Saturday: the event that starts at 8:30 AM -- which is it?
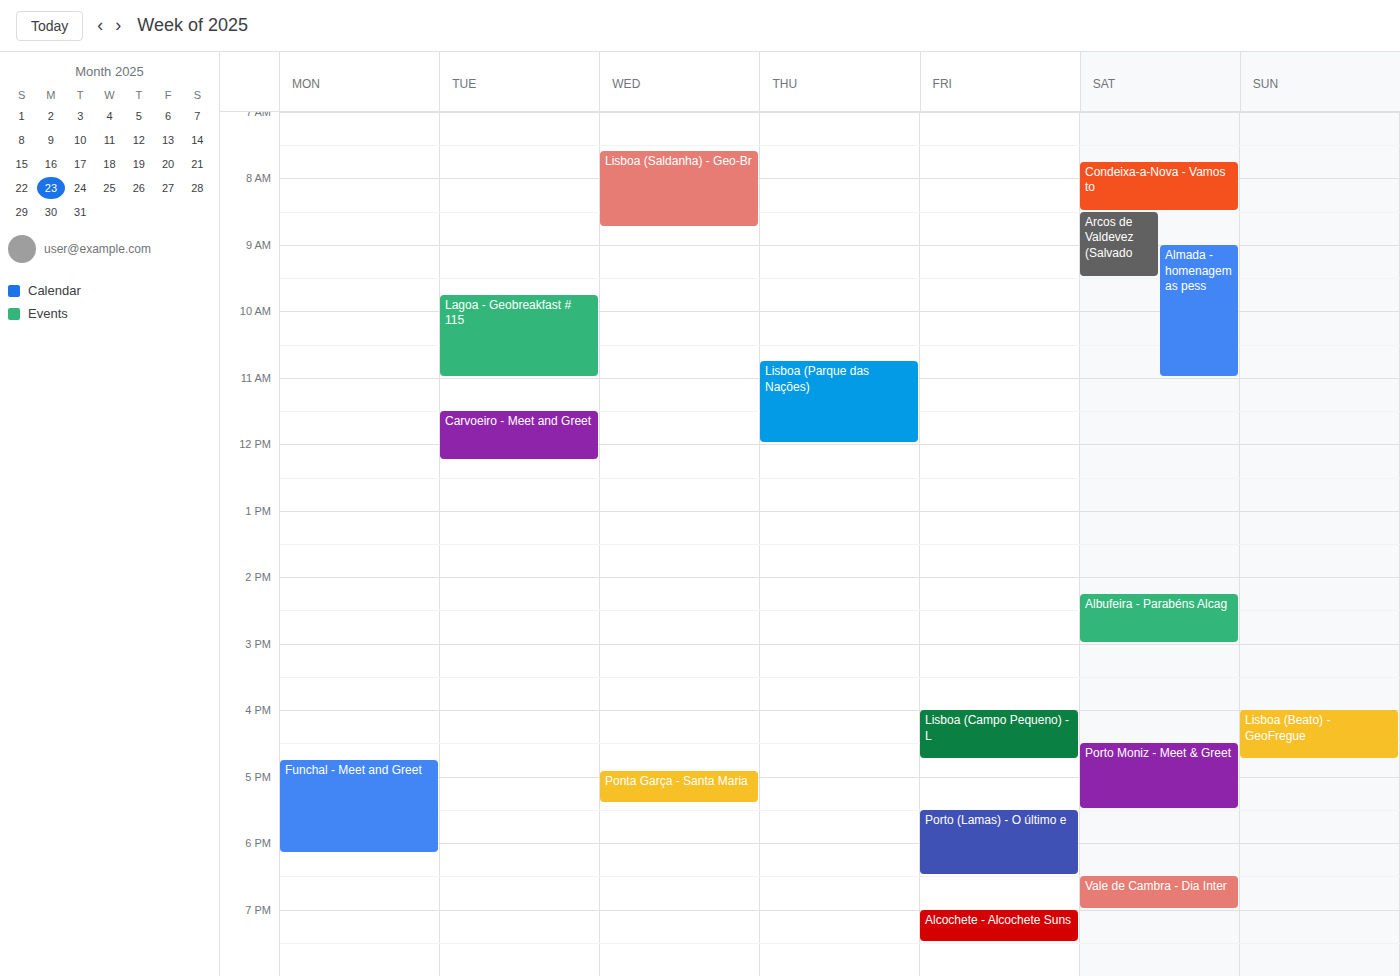
"Arcos de Valdevez (Salvado"